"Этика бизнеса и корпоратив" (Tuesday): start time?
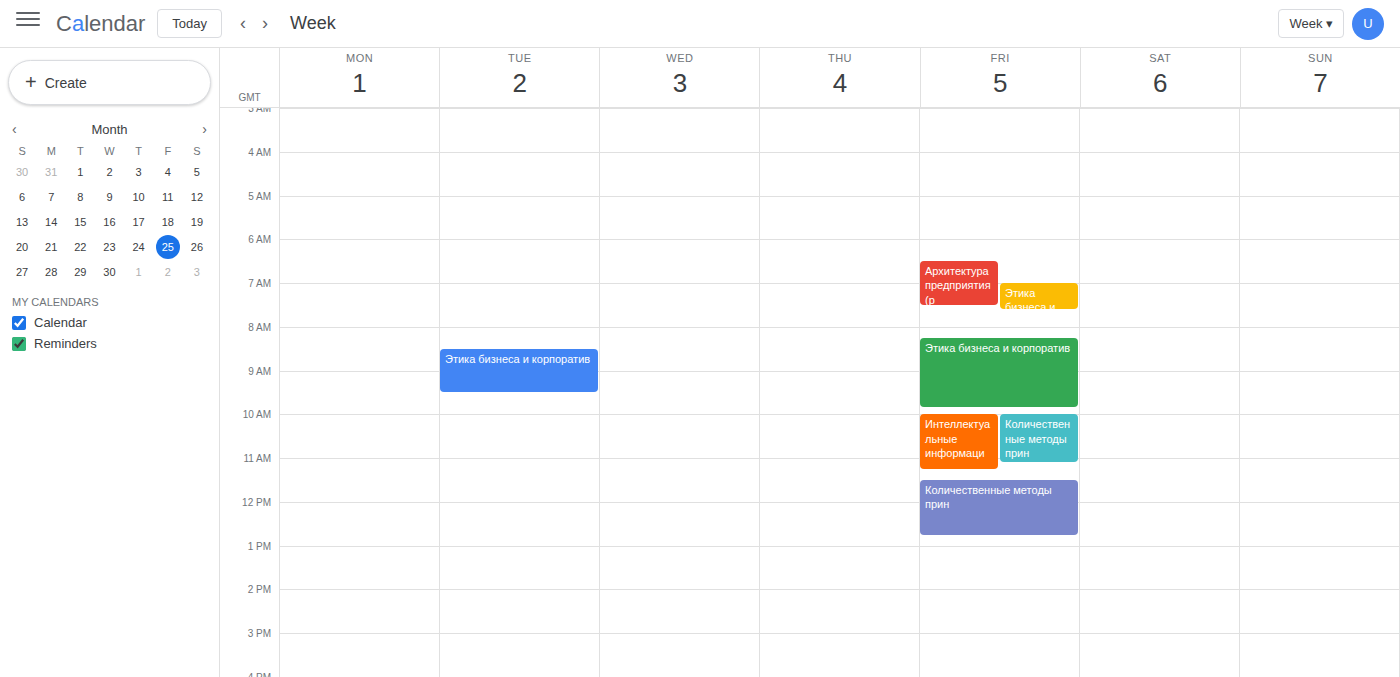
8:30 AM